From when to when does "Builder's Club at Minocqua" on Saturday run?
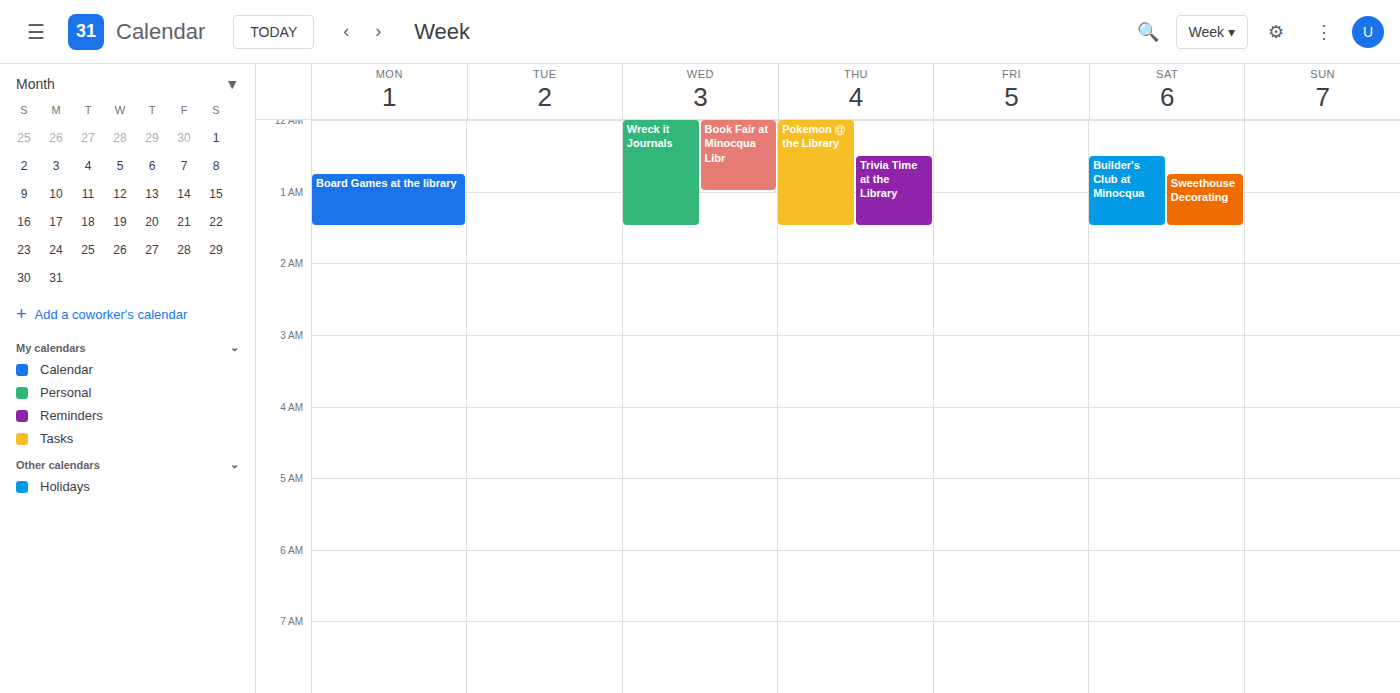
12:30 AM to 1:30 AM